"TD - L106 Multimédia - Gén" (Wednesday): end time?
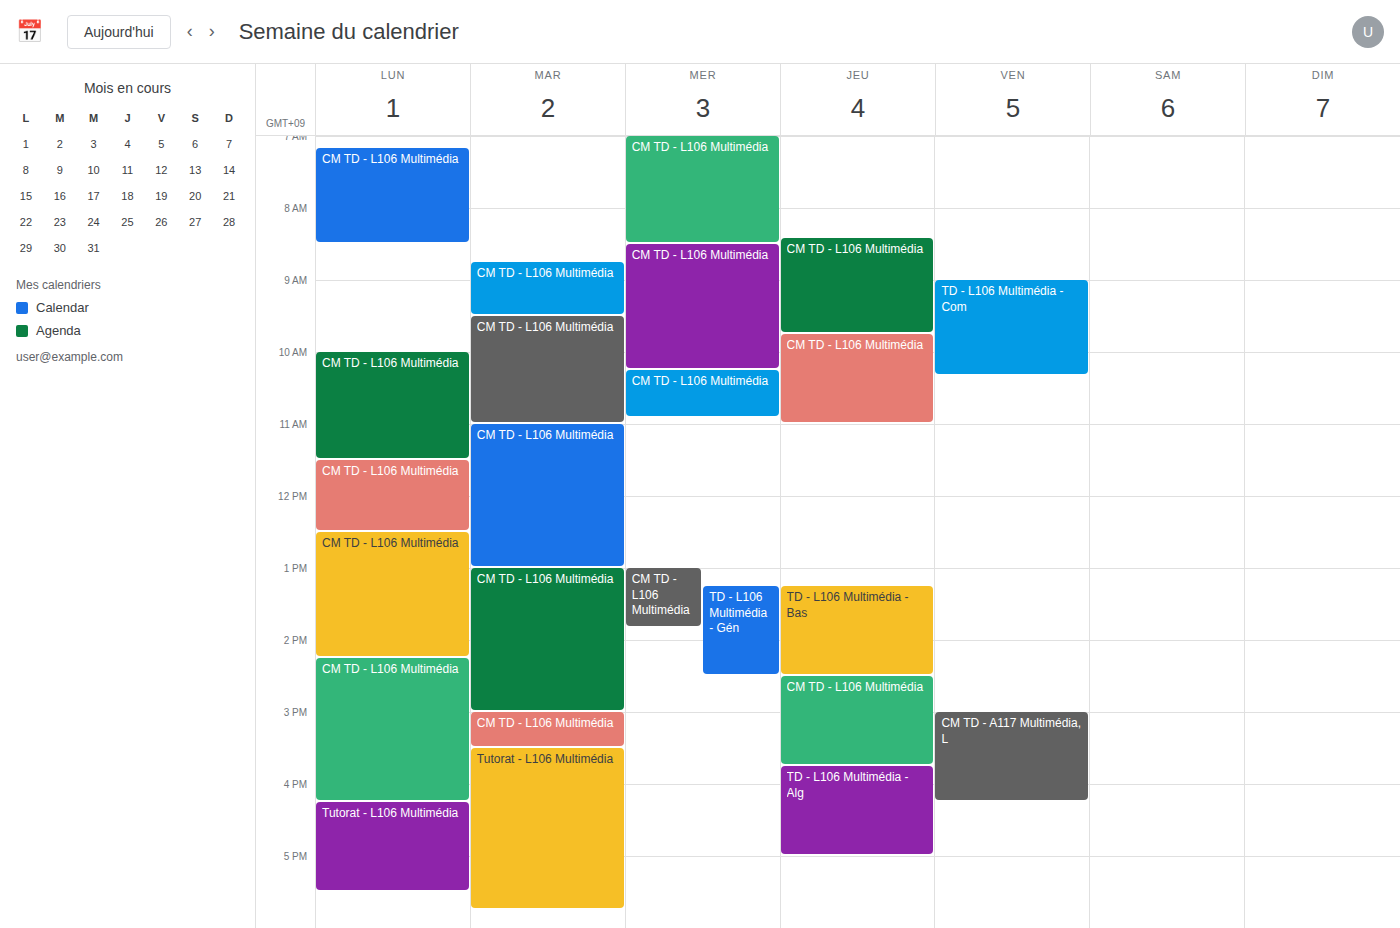
2:30 PM